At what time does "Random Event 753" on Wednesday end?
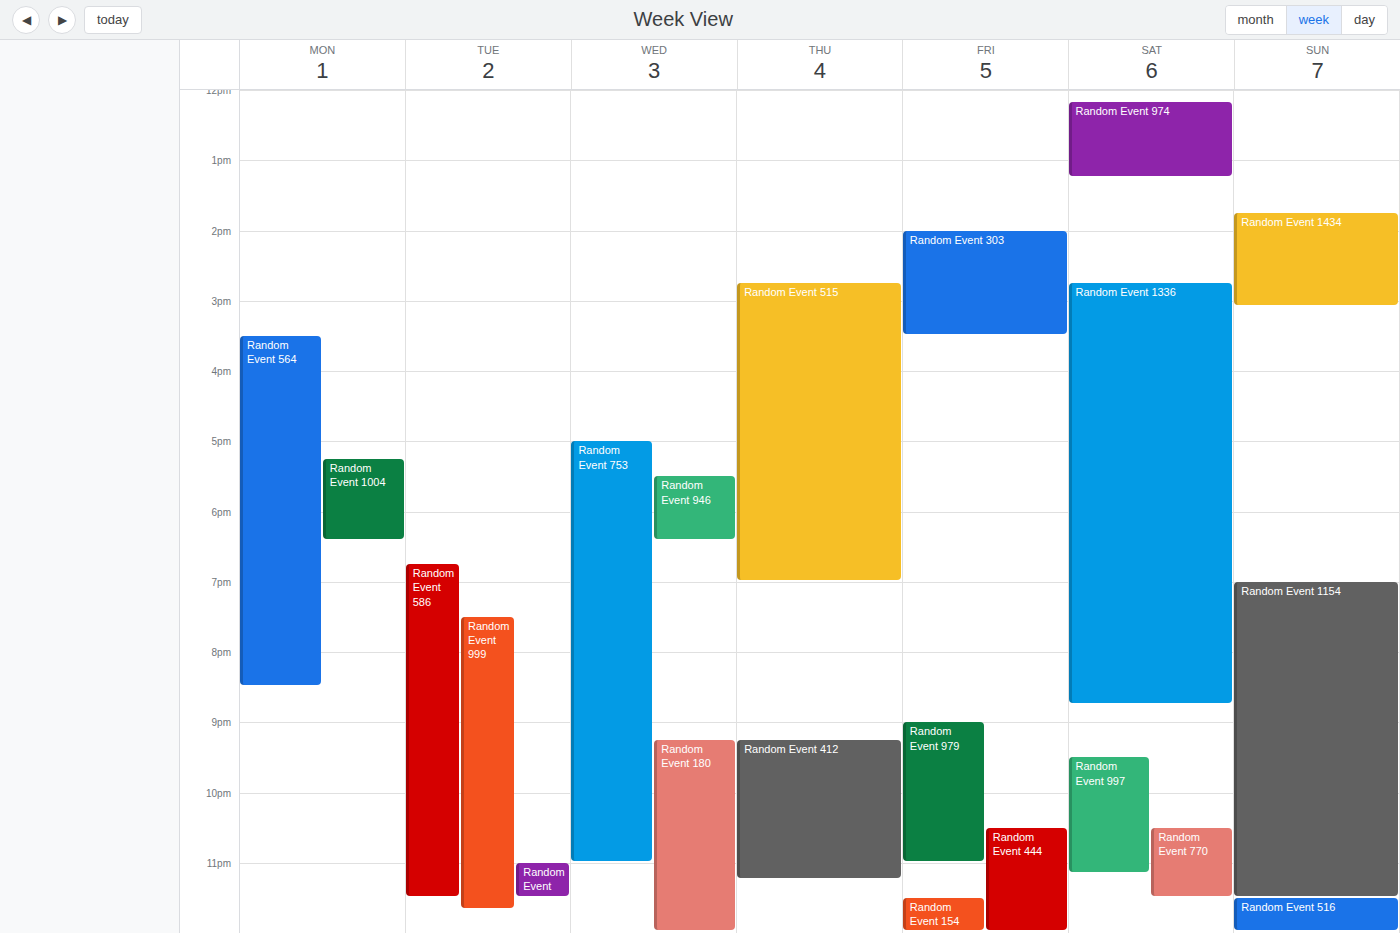
23:00